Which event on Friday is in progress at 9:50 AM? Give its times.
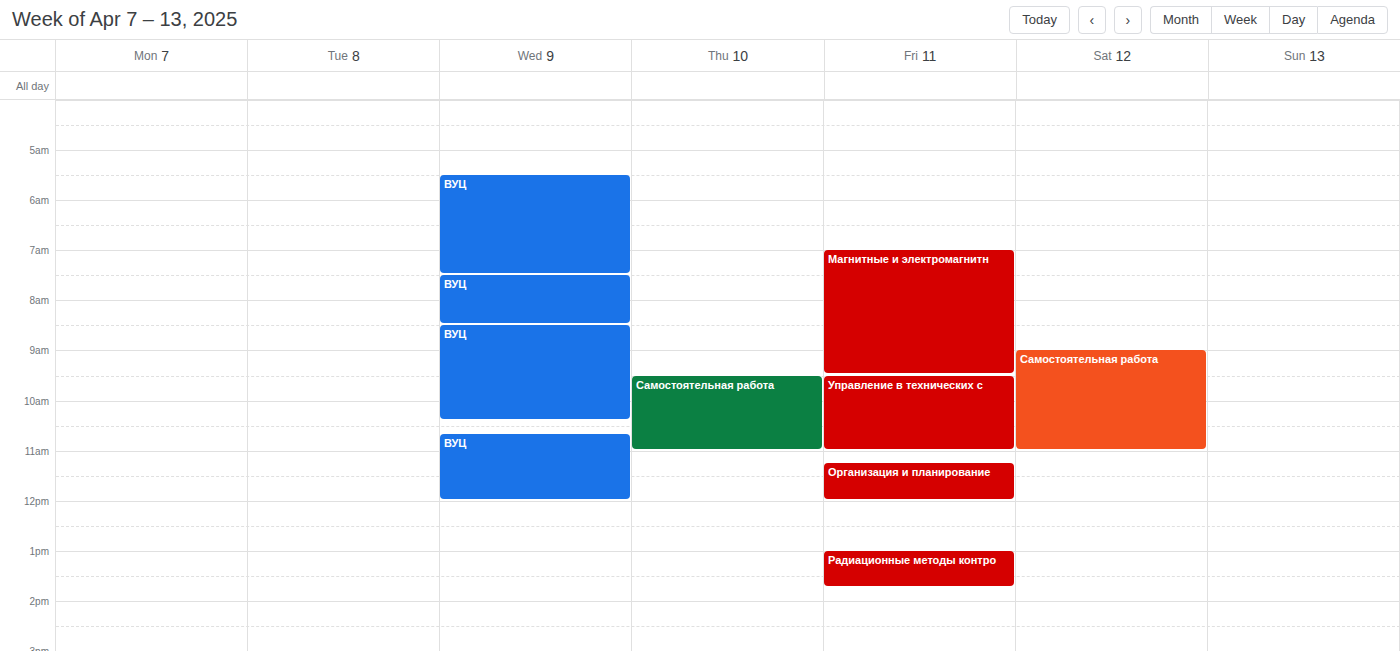
"Управление в технических с", 9:30 AM to 11:00 AM